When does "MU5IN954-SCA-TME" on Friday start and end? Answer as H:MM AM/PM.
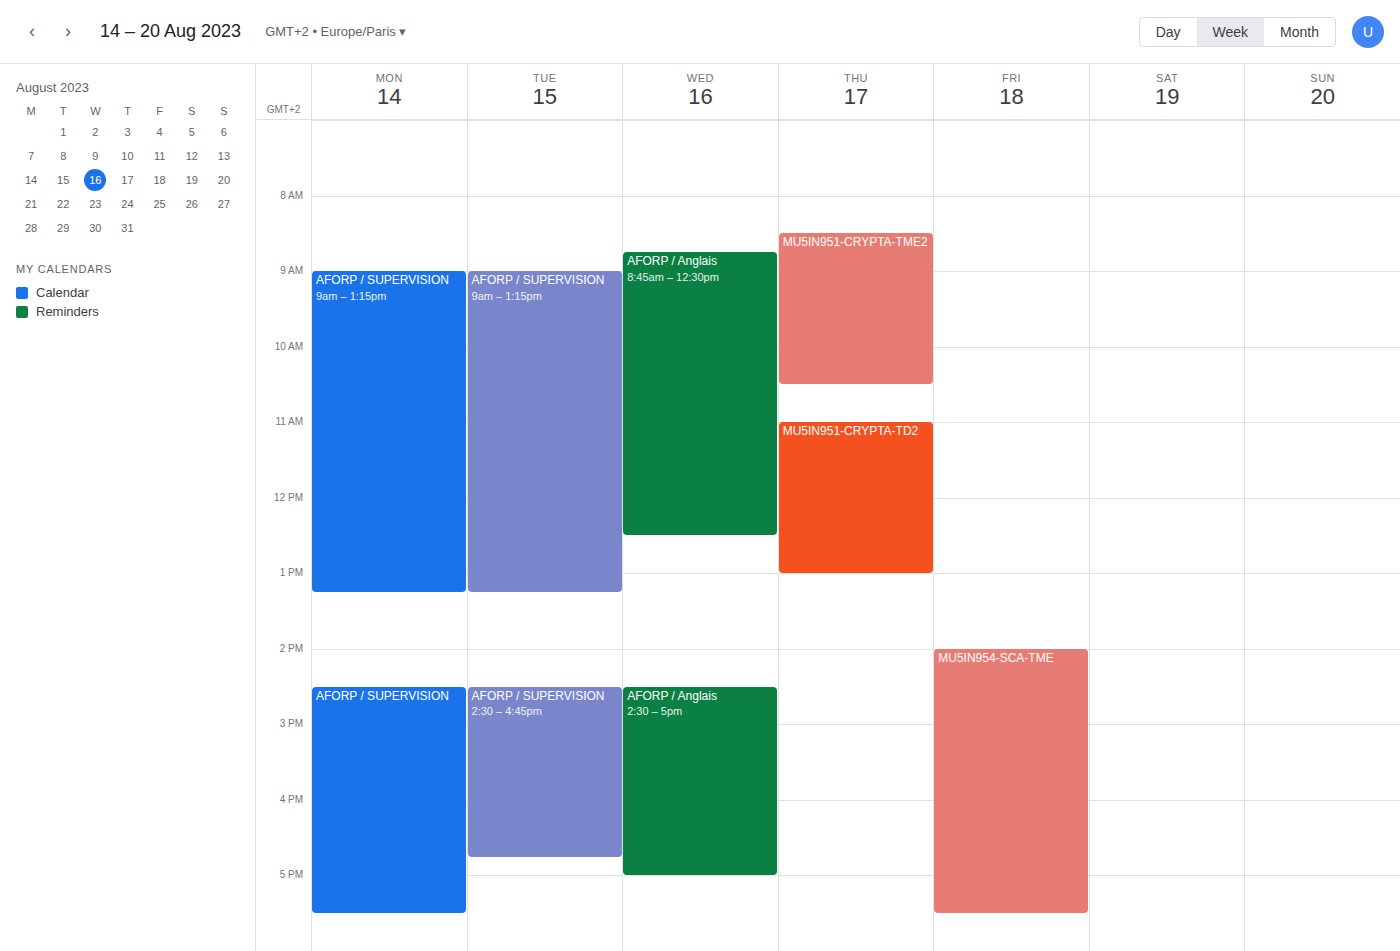
2:00 PM to 5:30 PM